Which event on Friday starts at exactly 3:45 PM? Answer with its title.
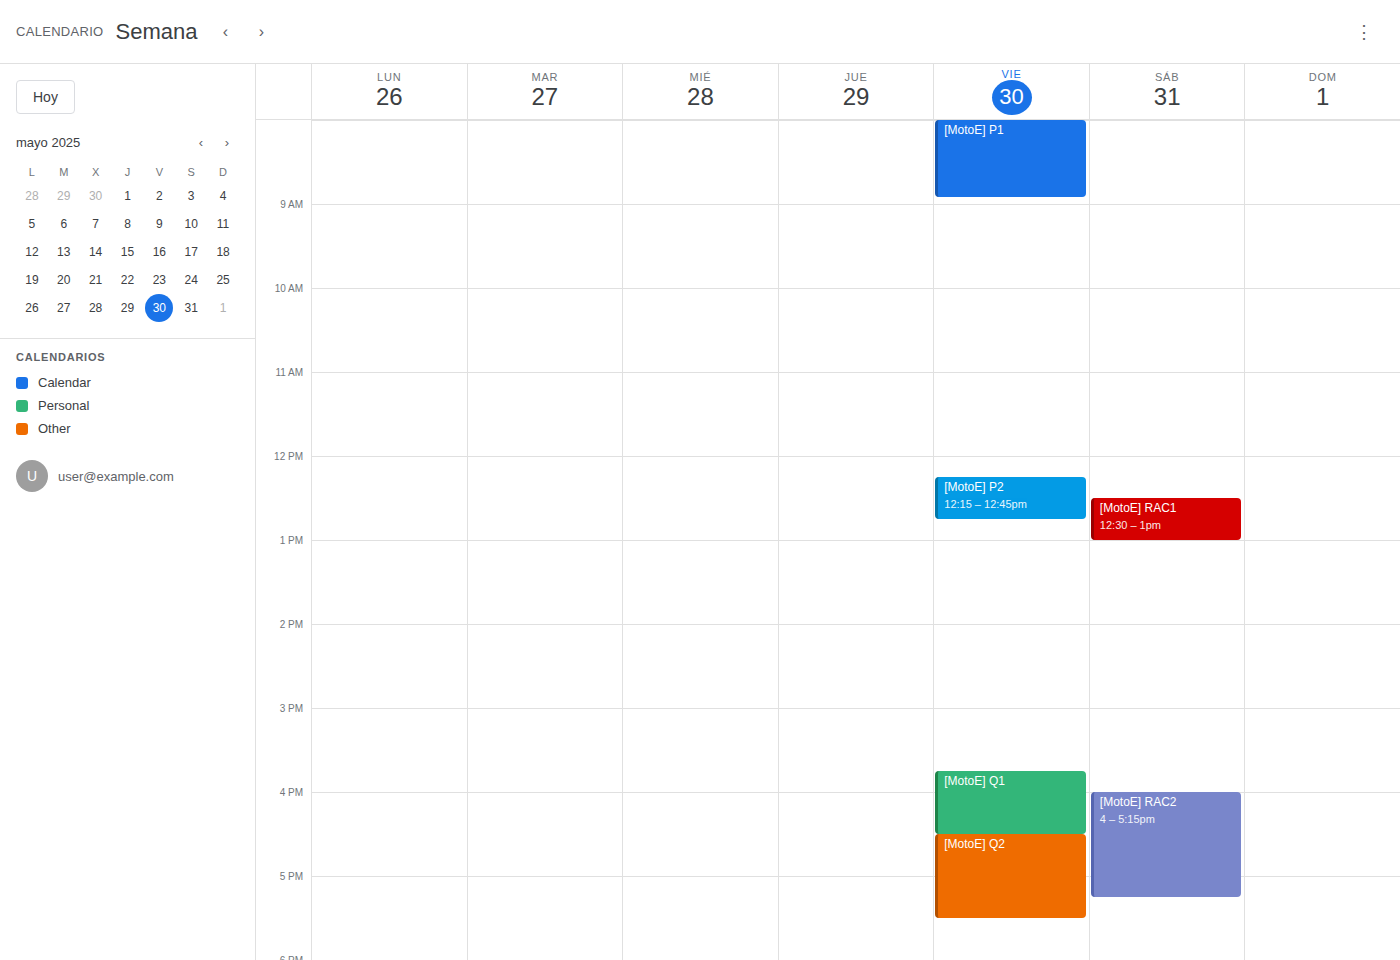
"[MotoE] Q1"